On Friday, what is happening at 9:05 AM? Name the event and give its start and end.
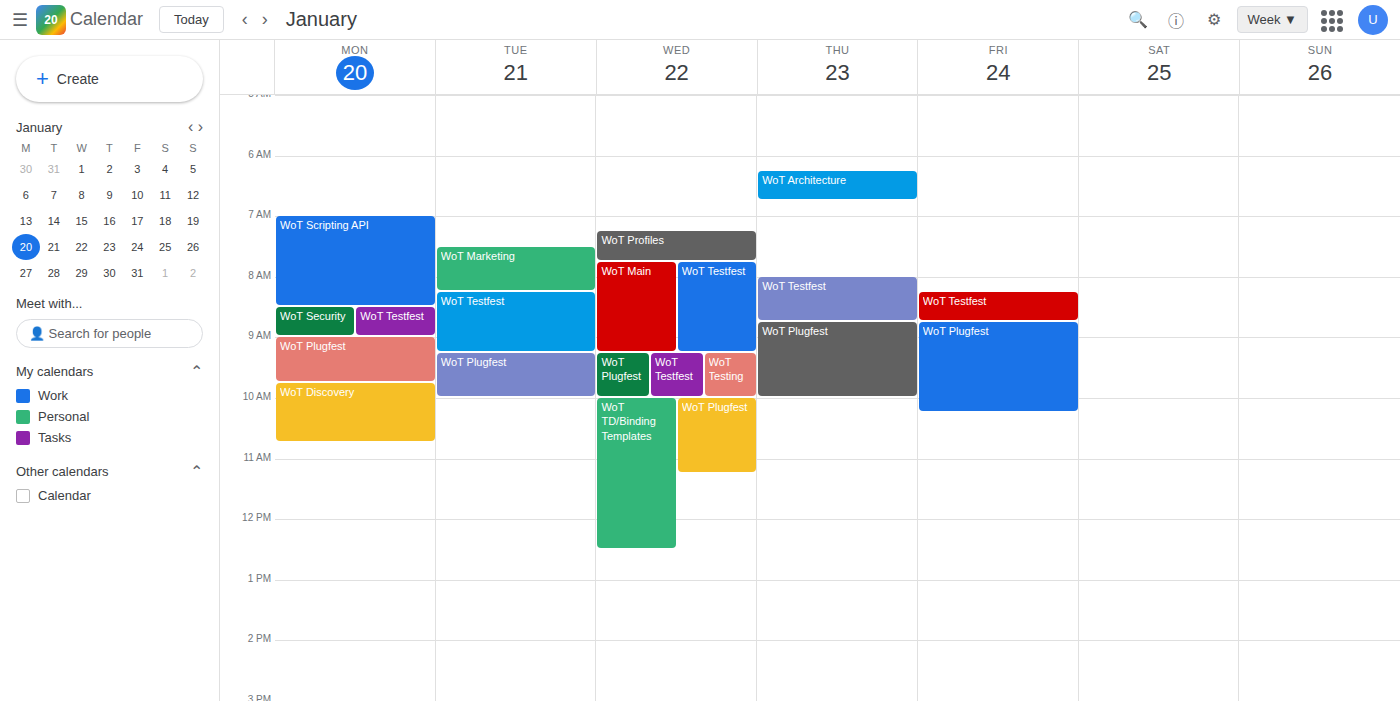
"WoT Plugfest", 8:45 AM to 10:15 AM